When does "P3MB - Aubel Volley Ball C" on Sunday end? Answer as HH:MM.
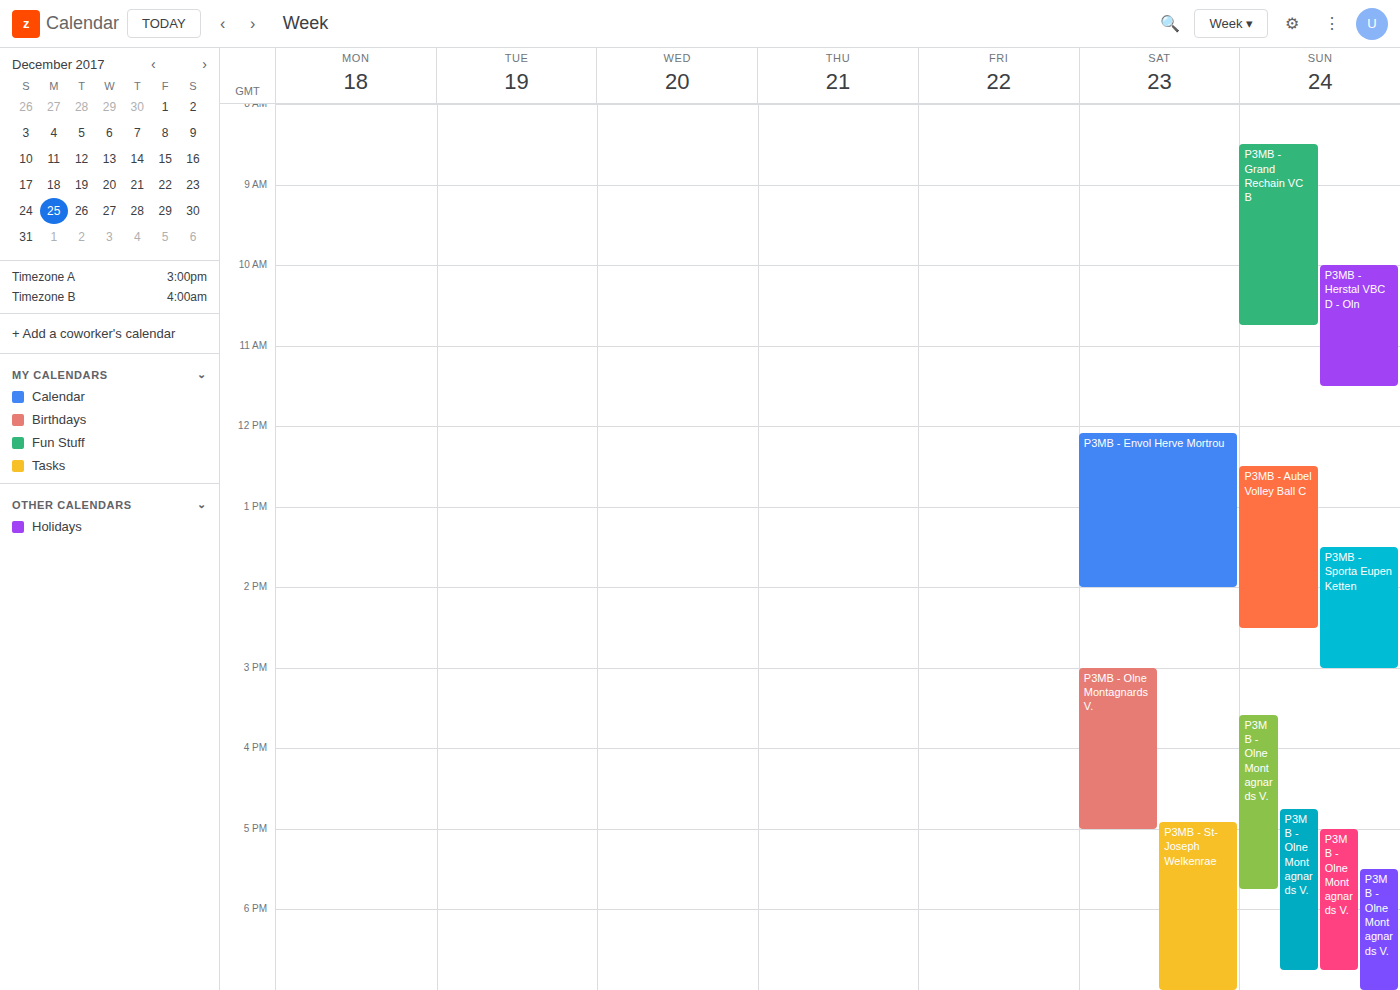
14:30